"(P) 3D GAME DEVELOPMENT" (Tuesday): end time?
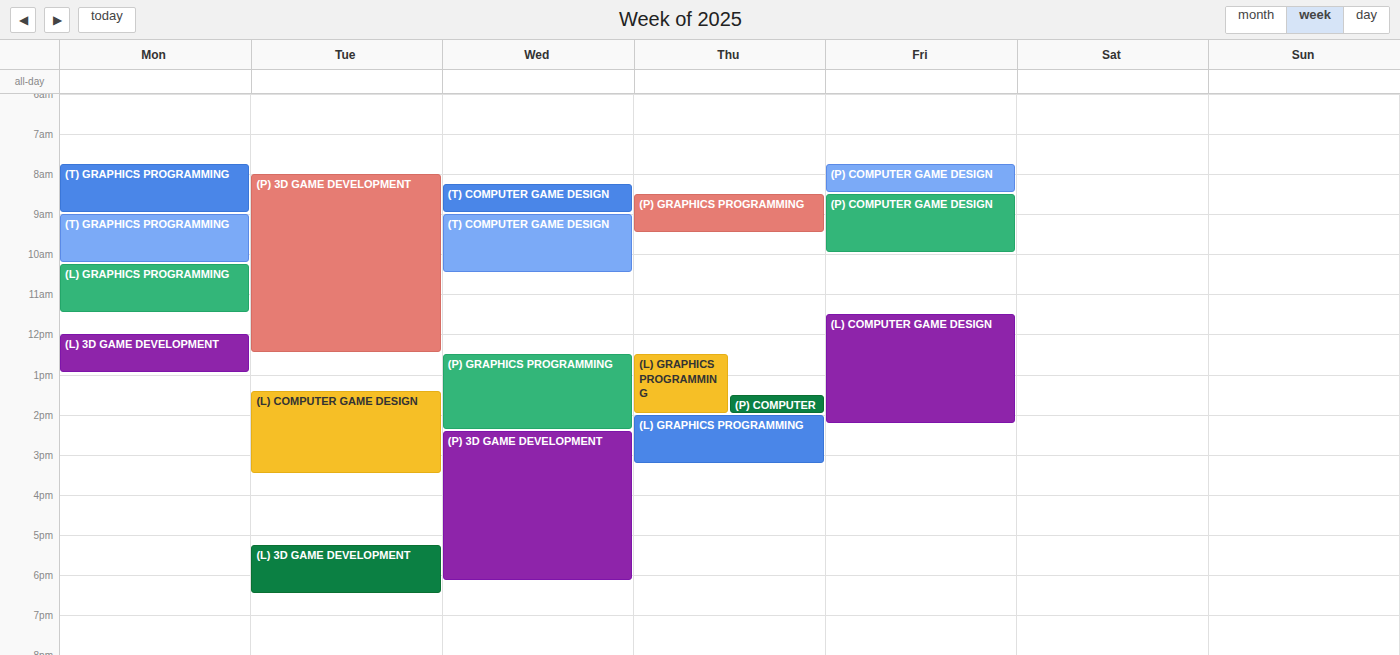
12:30 PM